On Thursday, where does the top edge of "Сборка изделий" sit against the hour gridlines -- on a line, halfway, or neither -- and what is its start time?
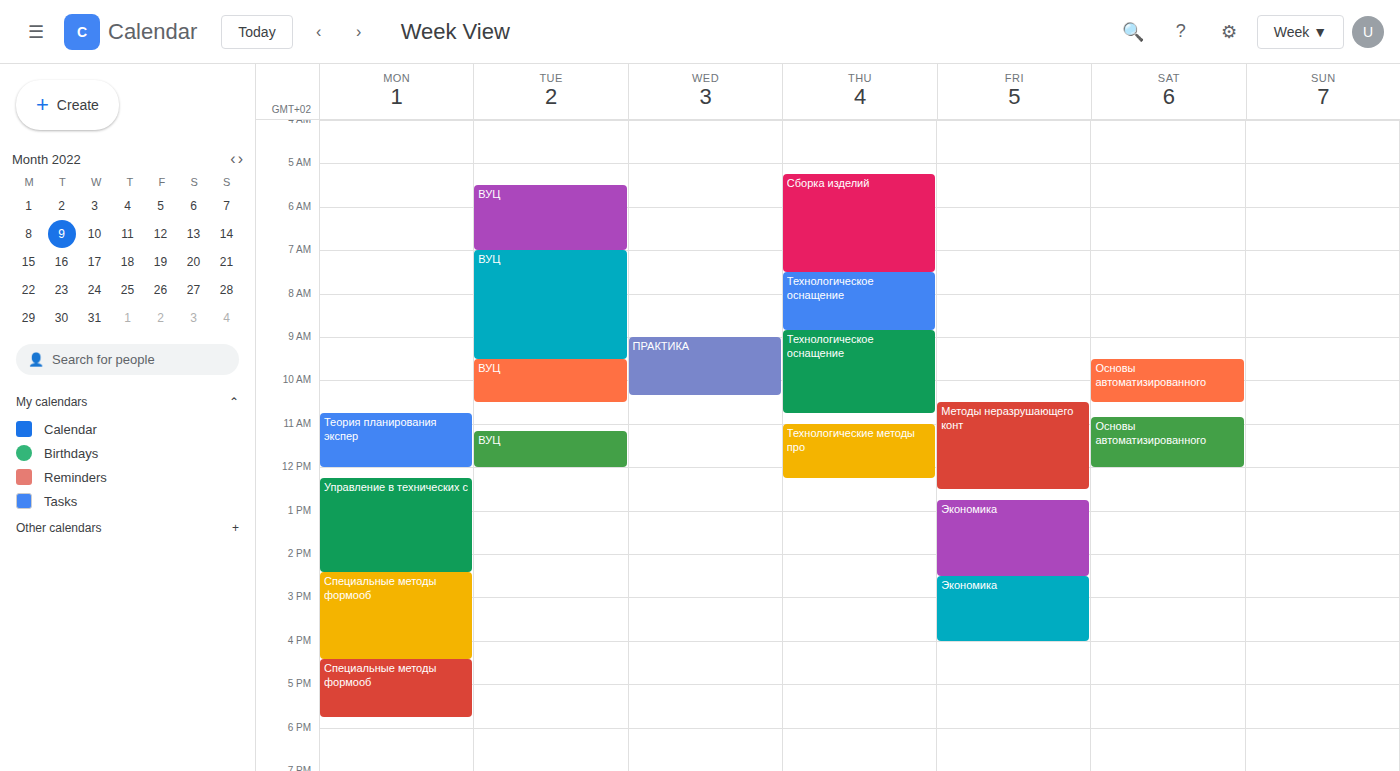
5:15 AM -- neither: a quarter of the way from the 5 AM line to the 6 AM line.